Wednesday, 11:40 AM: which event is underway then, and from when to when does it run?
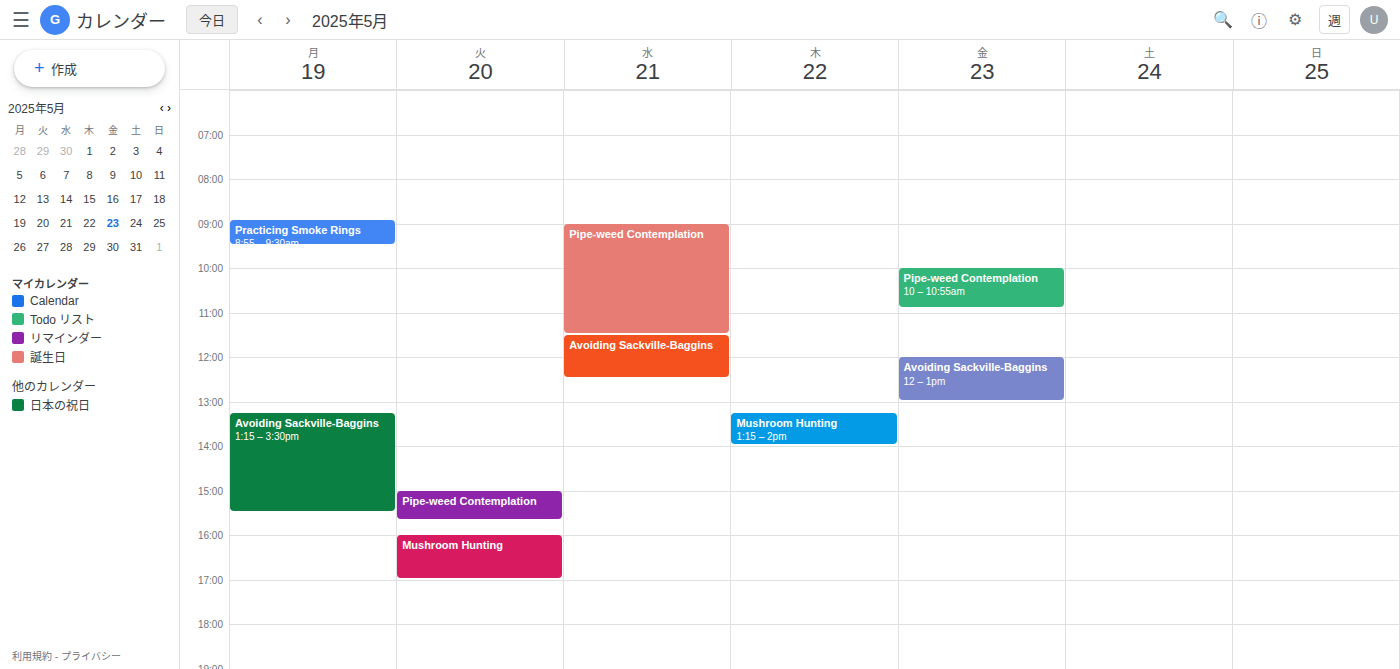
"Avoiding Sackville-Baggins", 11:30 AM to 12:30 PM